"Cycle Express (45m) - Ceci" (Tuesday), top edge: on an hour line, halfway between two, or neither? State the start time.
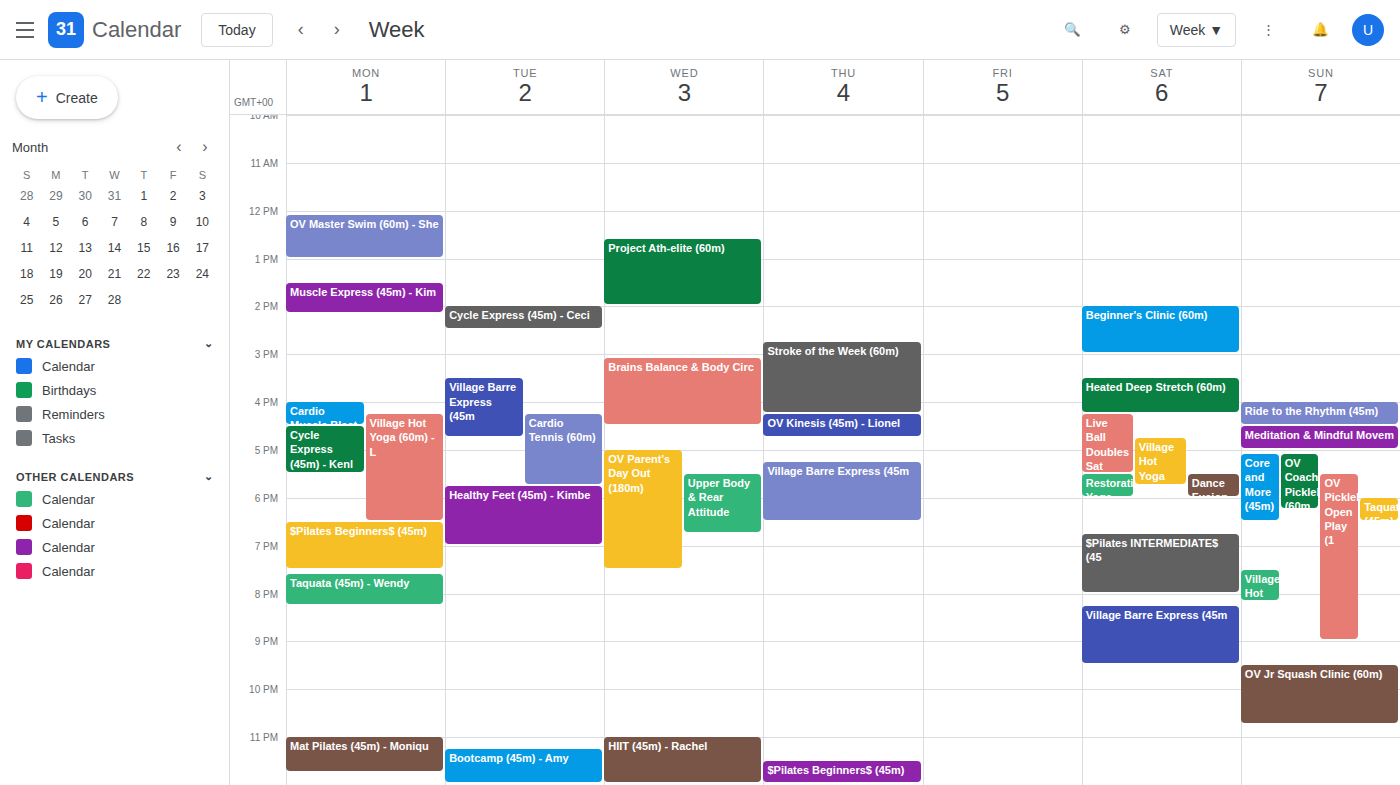
2:00 PM -- exactly on the 2 PM line.